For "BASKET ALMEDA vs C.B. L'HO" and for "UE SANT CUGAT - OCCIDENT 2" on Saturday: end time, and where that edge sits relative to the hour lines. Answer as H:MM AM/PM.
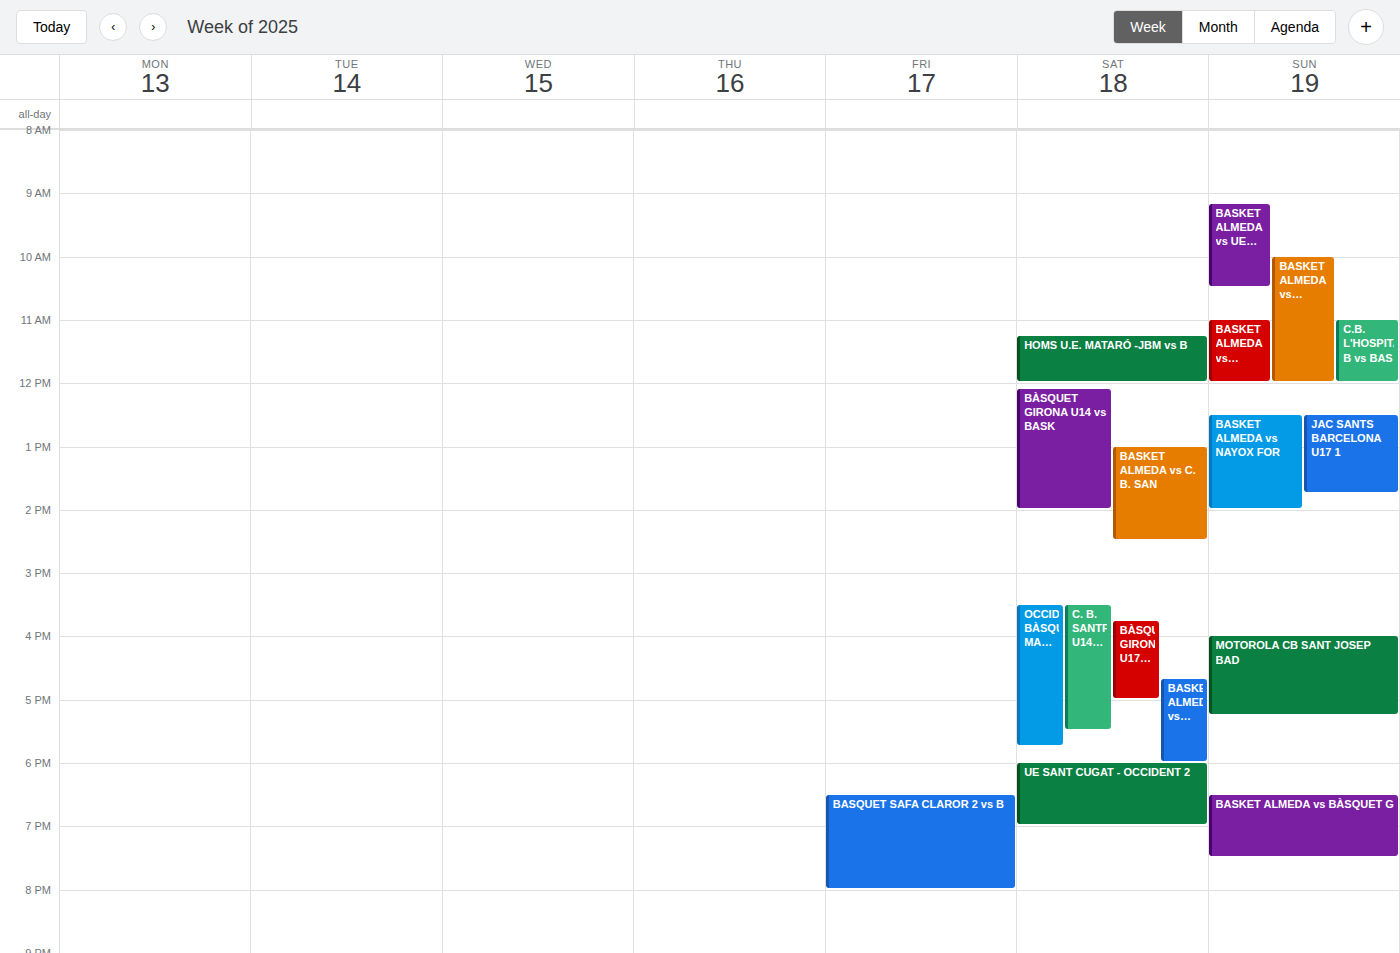
"BASKET ALMEDA vs C.B. L'HO": 6:00 PM, exactly on the 6 PM line. "UE SANT CUGAT - OCCIDENT 2": 7:00 PM, exactly on the 7 PM line.